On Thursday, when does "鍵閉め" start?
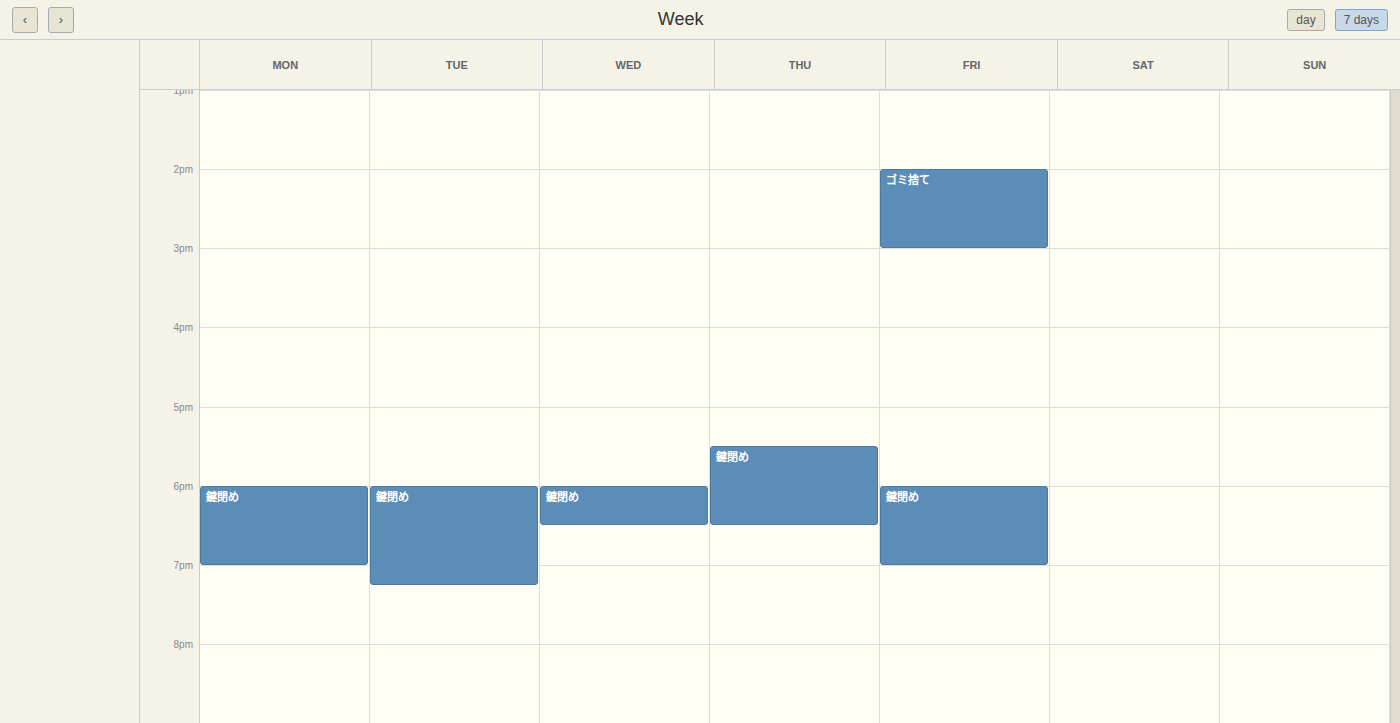
5:30 PM